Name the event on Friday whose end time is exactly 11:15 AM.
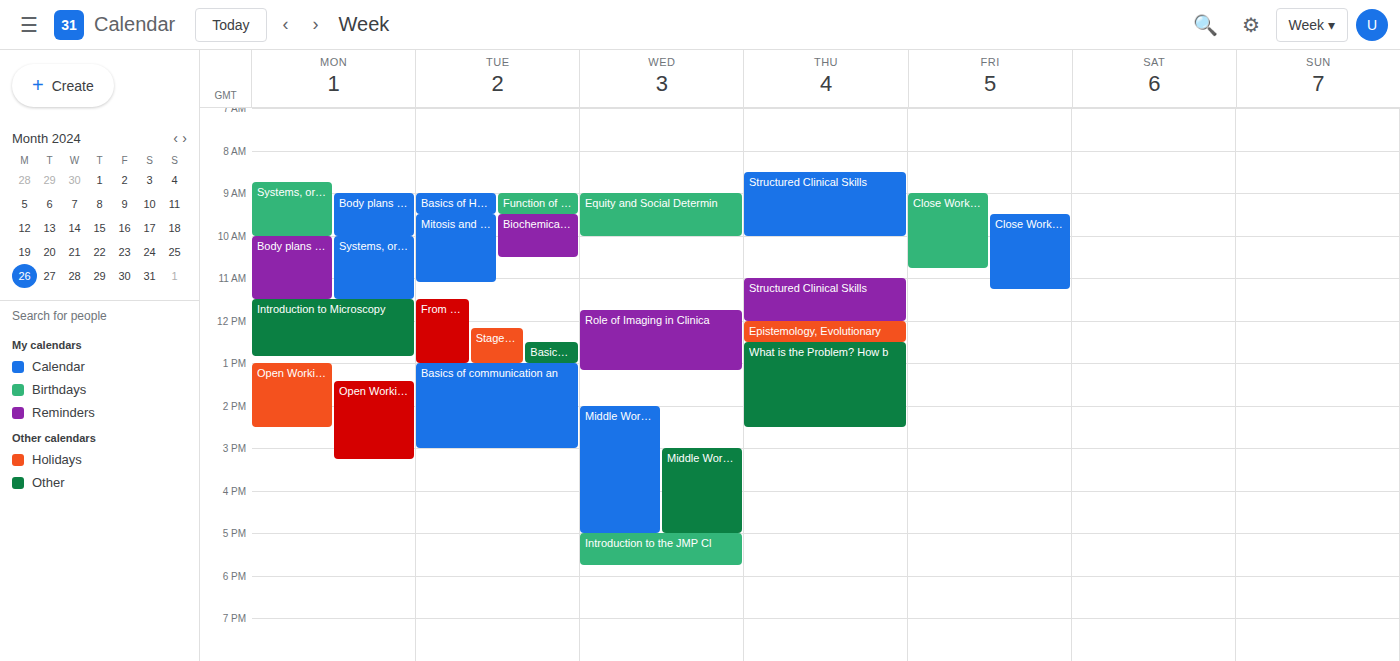
"Close Working Problem 2"